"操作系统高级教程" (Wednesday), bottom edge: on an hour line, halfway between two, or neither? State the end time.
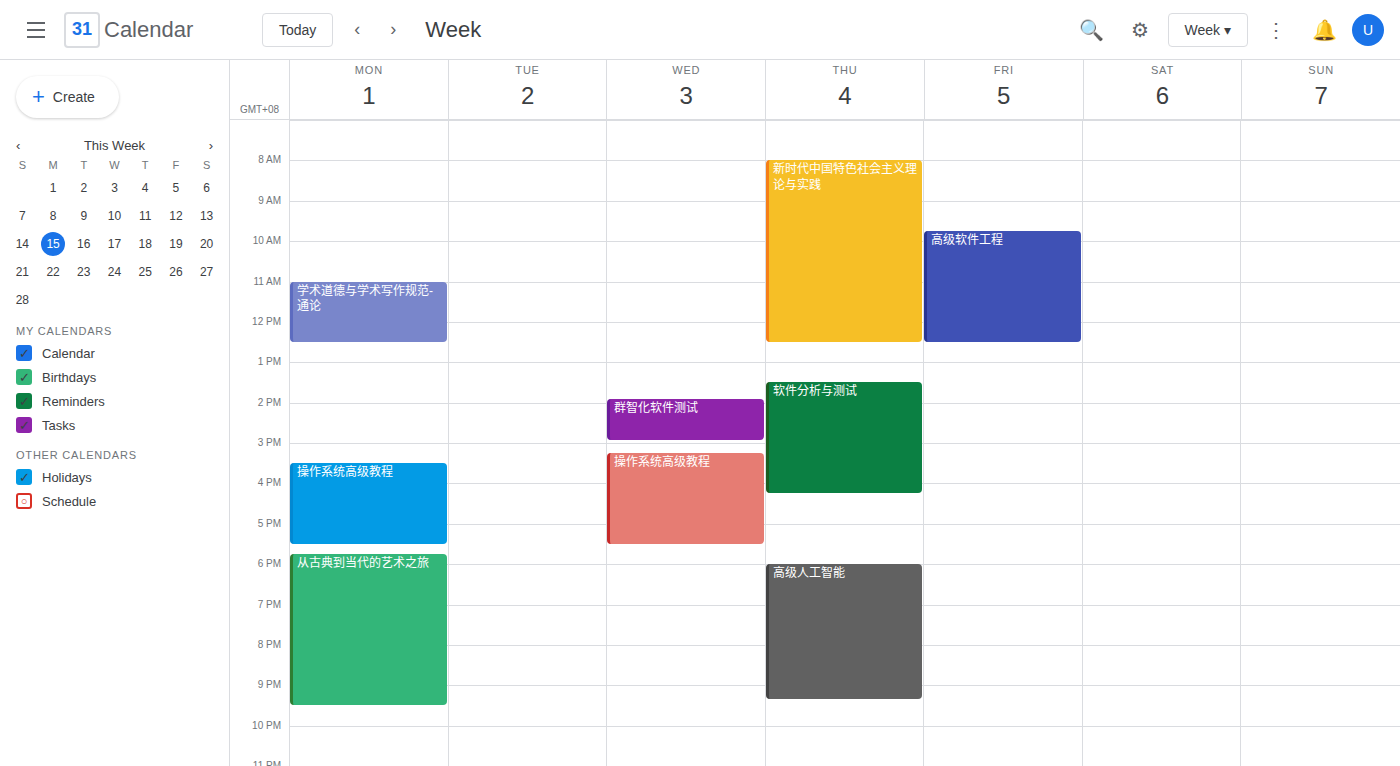
17:30 -- halfway between the 17:00 and 18:00 lines.